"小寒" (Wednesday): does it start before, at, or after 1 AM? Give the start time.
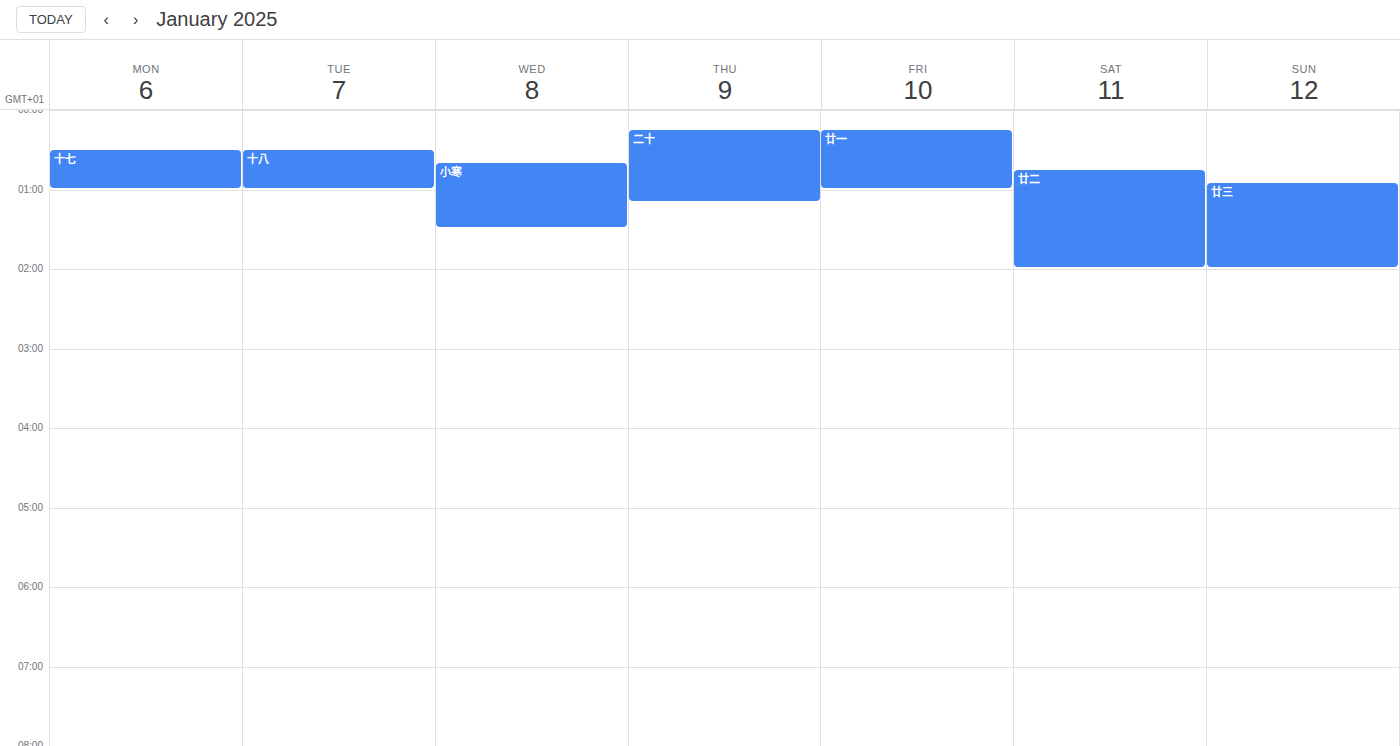
12:40 AM -- before 1 AM, 20 minutes above the 1 AM line.